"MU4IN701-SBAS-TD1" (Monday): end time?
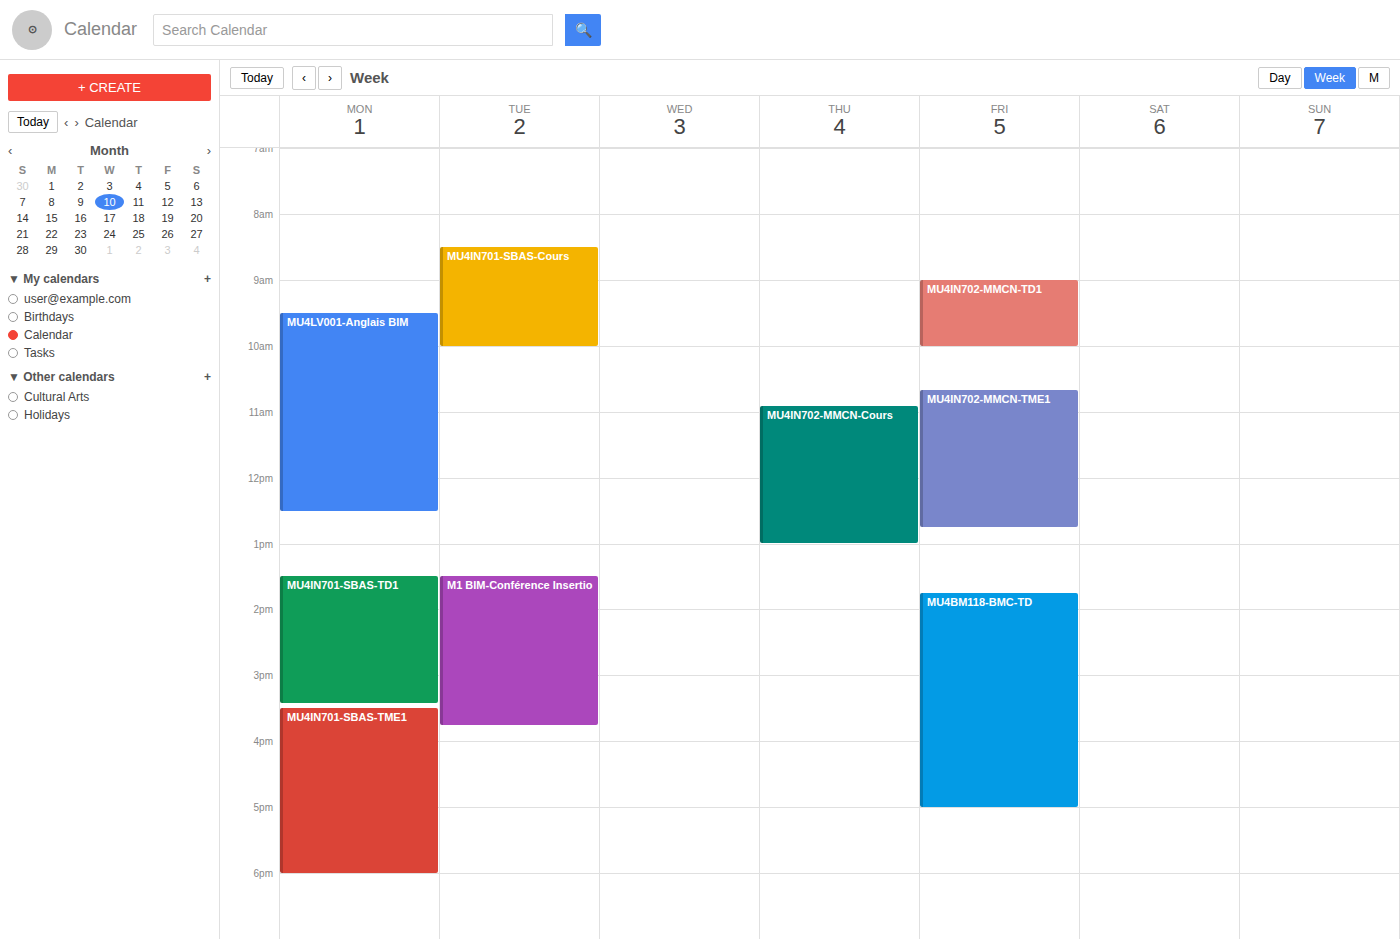
3:25 PM